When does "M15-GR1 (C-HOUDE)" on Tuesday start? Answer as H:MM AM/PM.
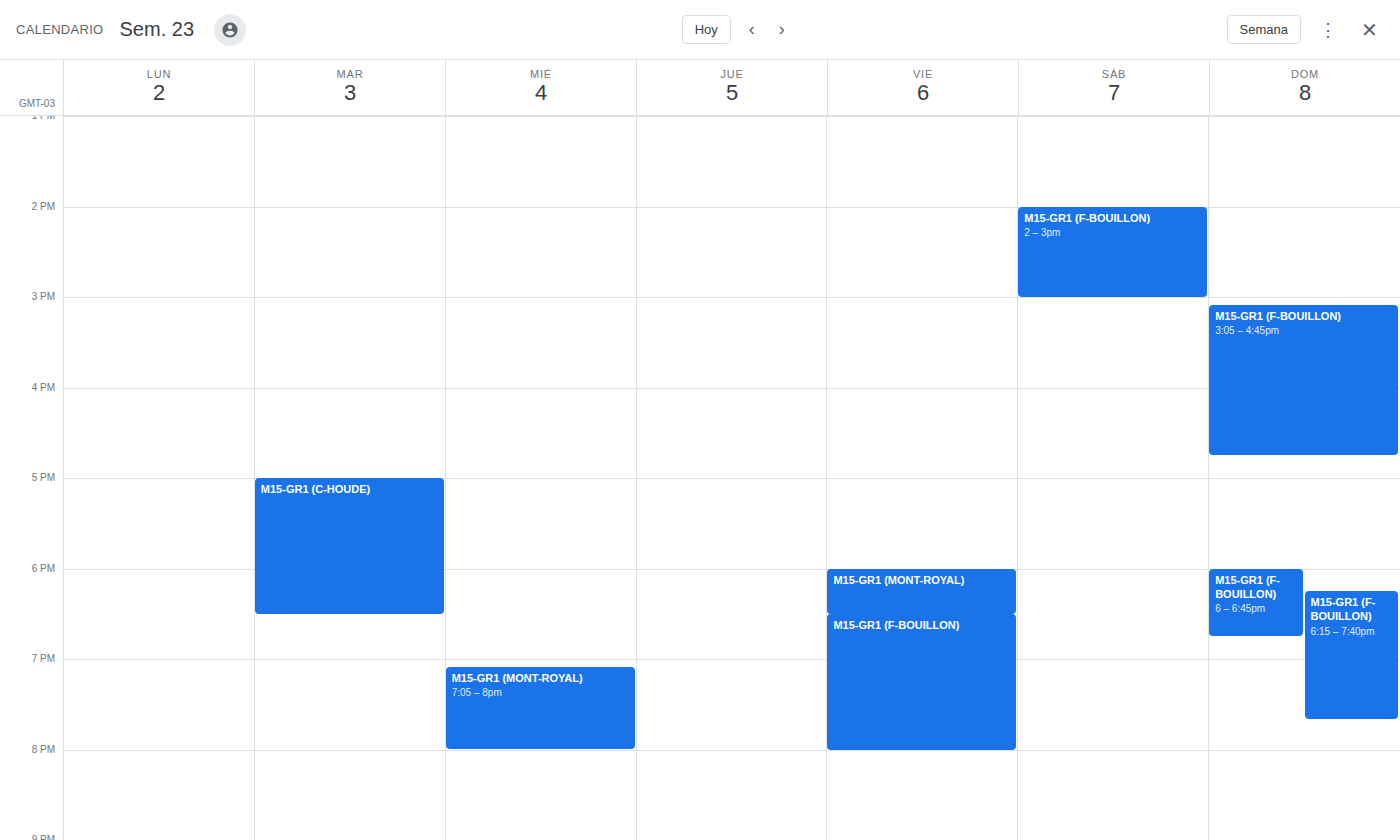
5:00 PM